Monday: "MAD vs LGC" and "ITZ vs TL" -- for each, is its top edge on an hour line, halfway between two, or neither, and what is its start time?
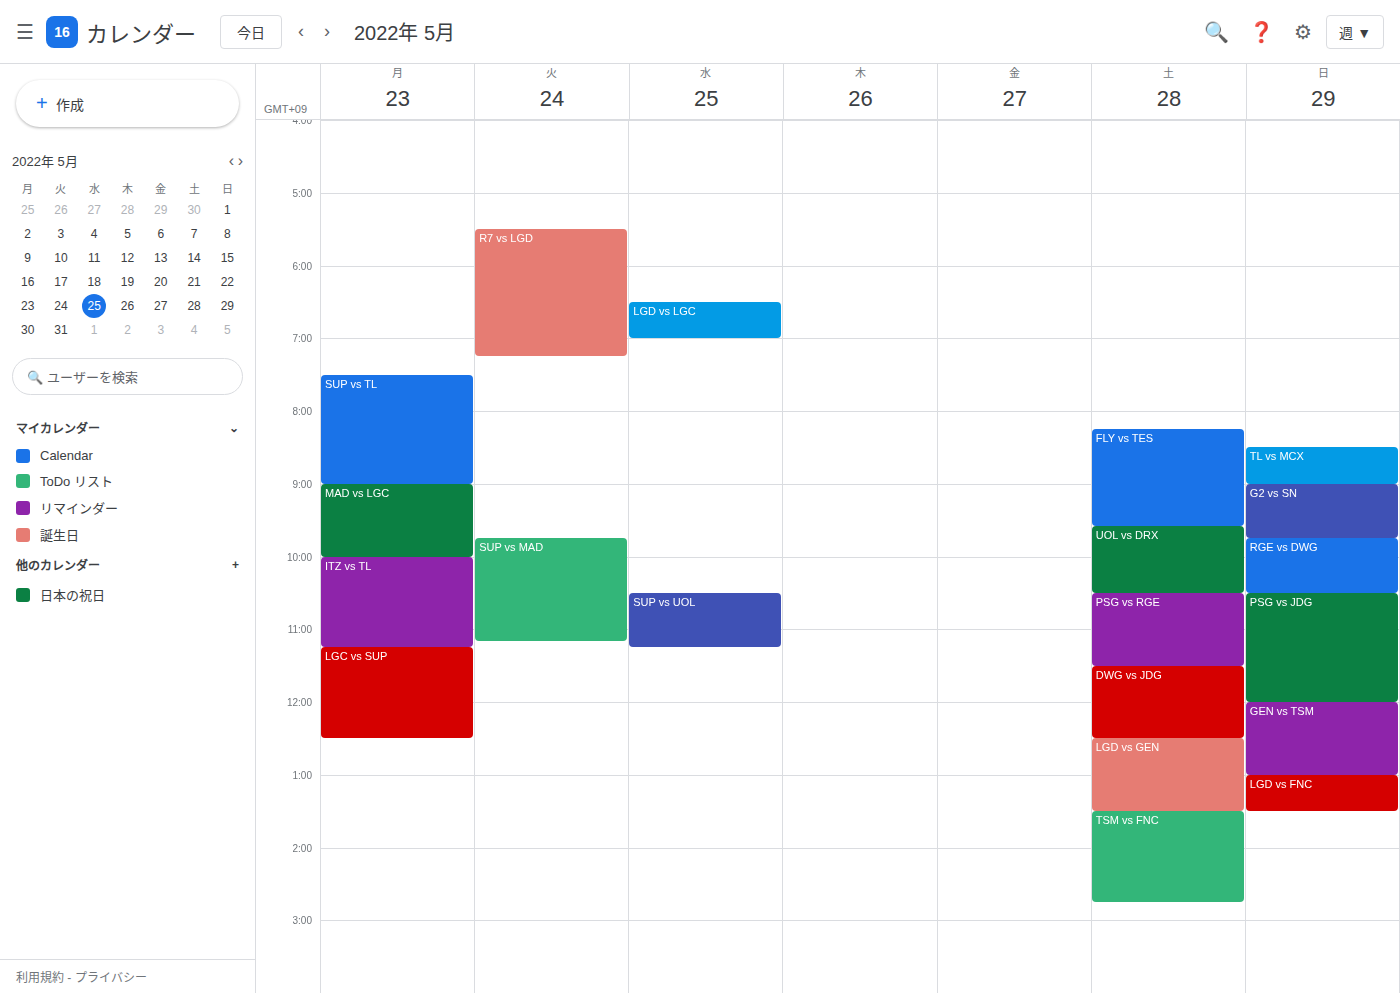
"MAD vs LGC": 9:00 AM, exactly on the 9 AM line. "ITZ vs TL": 10:00 AM, exactly on the 10 AM line.